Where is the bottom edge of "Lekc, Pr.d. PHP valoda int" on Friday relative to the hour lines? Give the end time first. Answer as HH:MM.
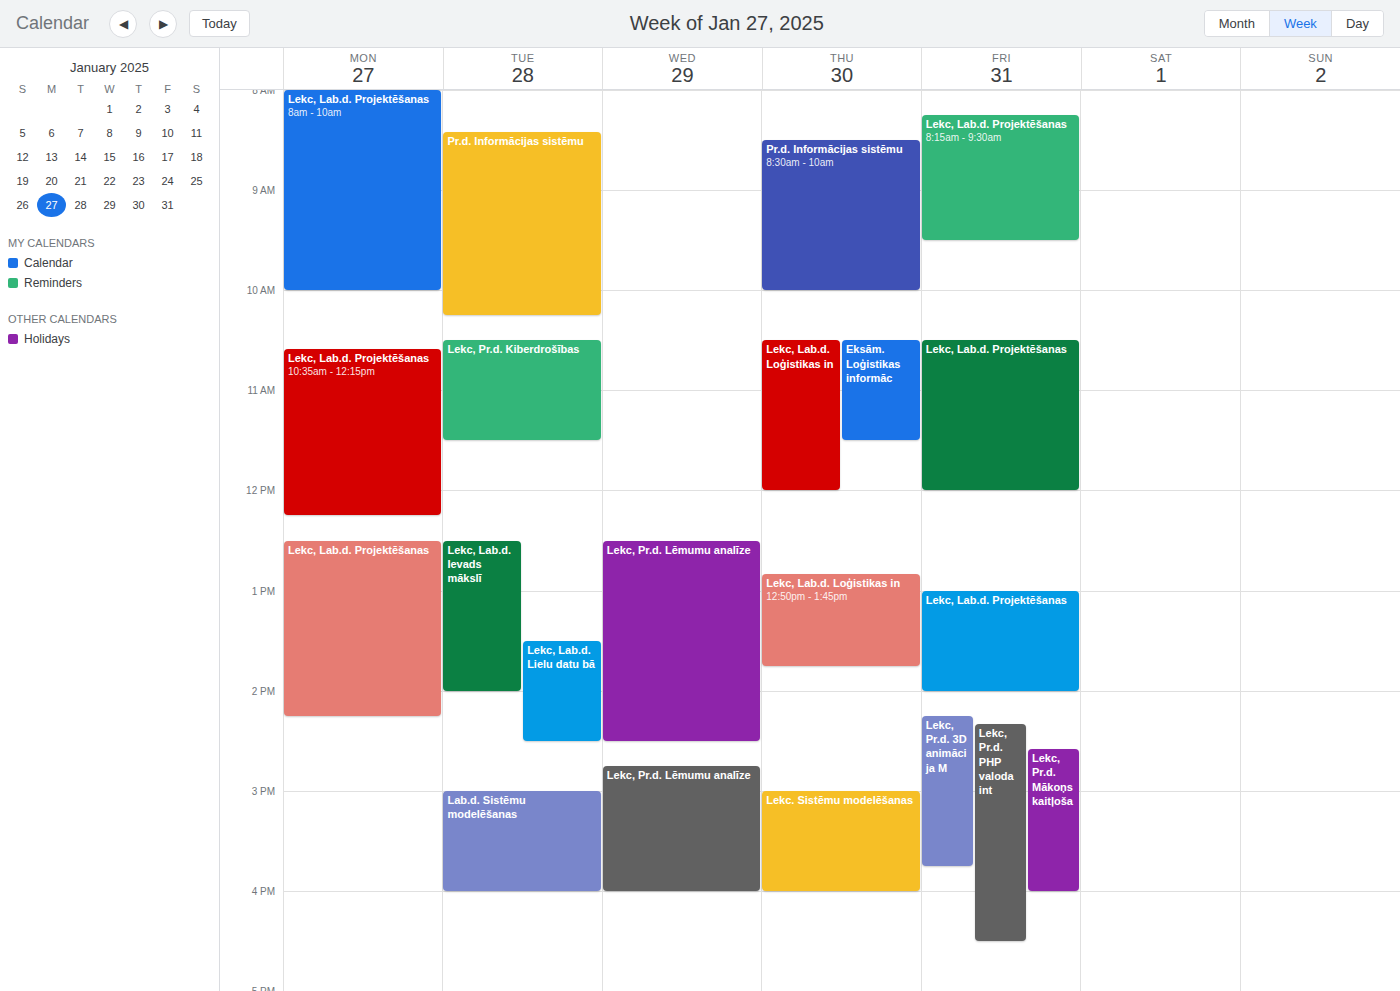
16:30 -- halfway between the 16:00 and 17:00 lines.